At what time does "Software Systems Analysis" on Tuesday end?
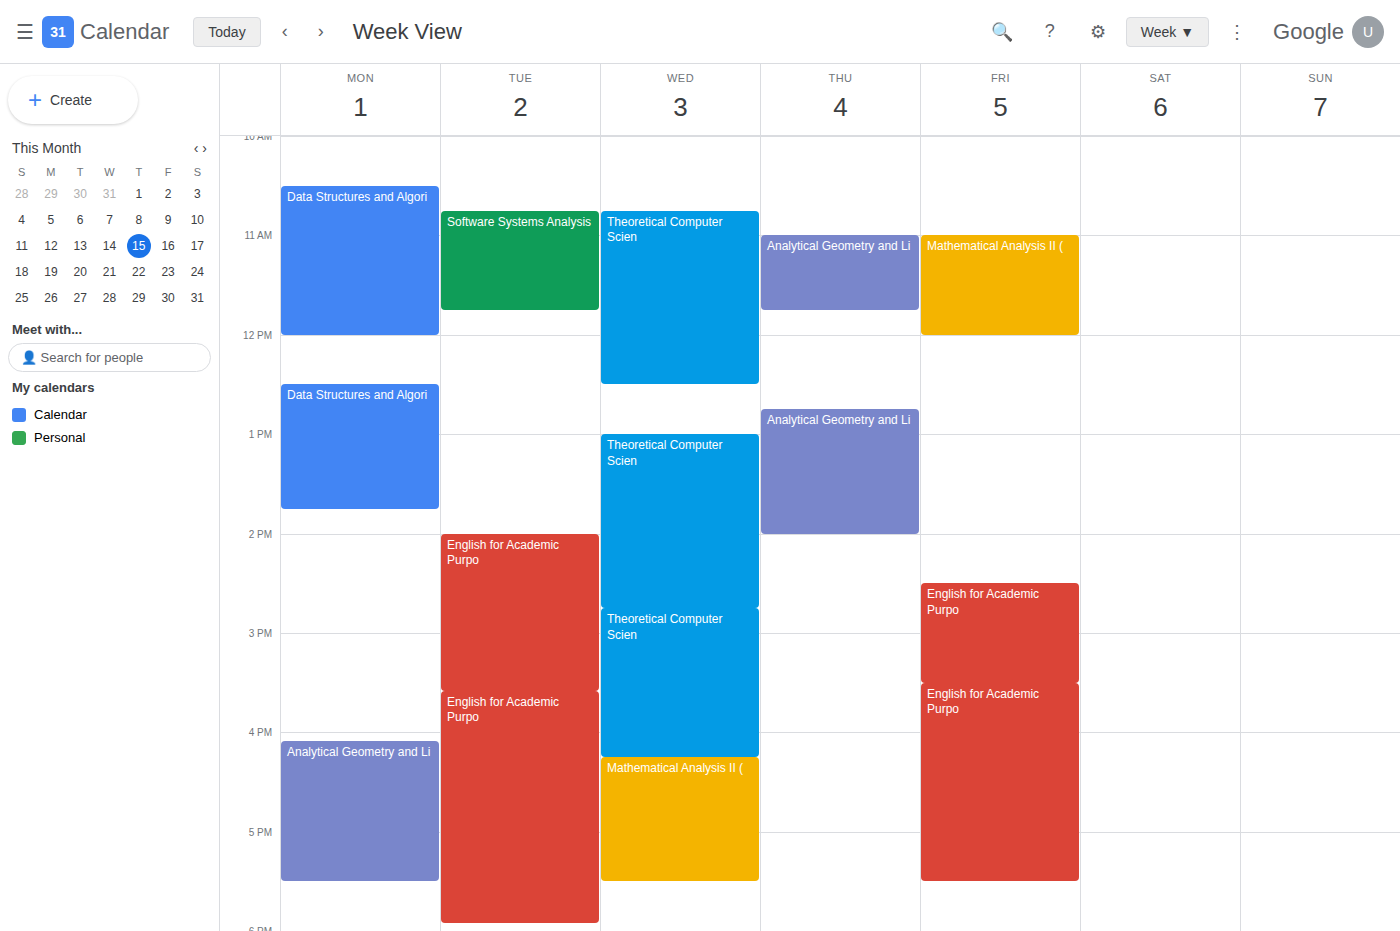
11:45 AM